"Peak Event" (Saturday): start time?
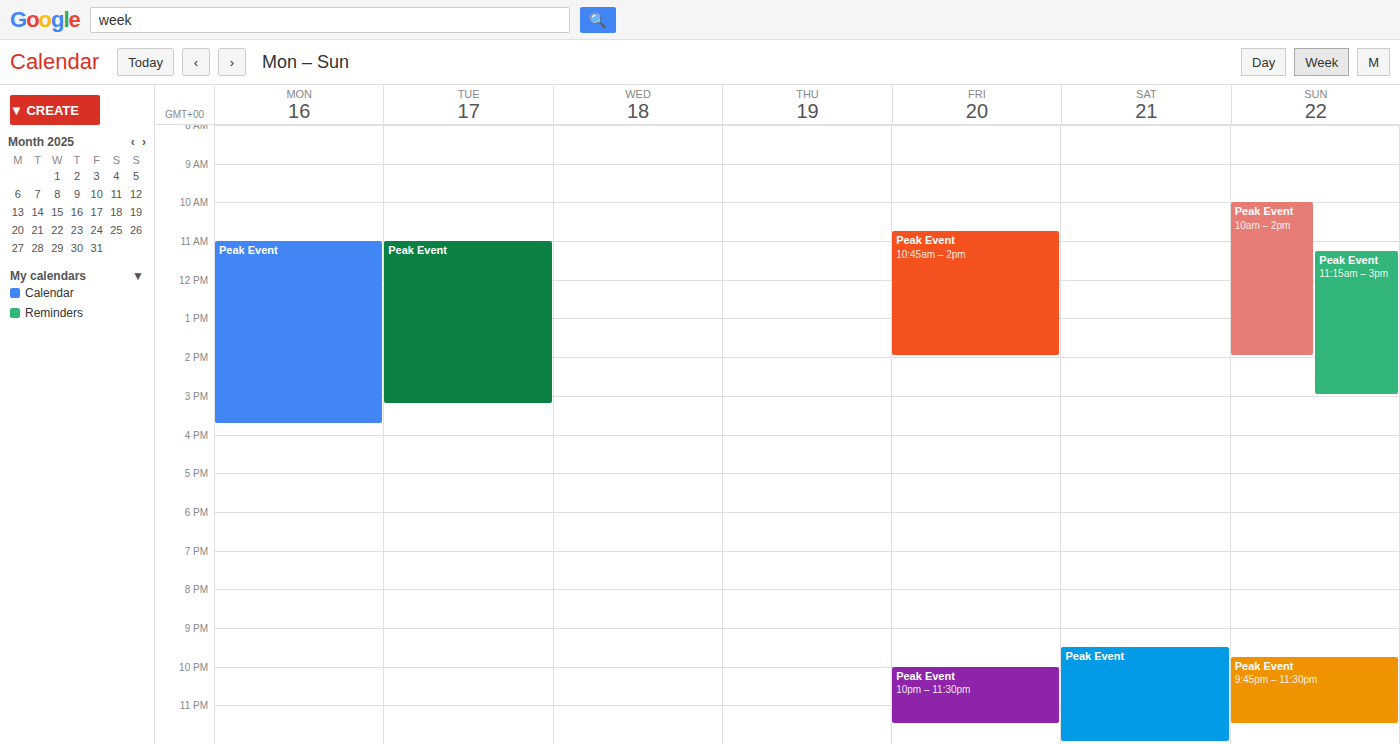
9:30 PM